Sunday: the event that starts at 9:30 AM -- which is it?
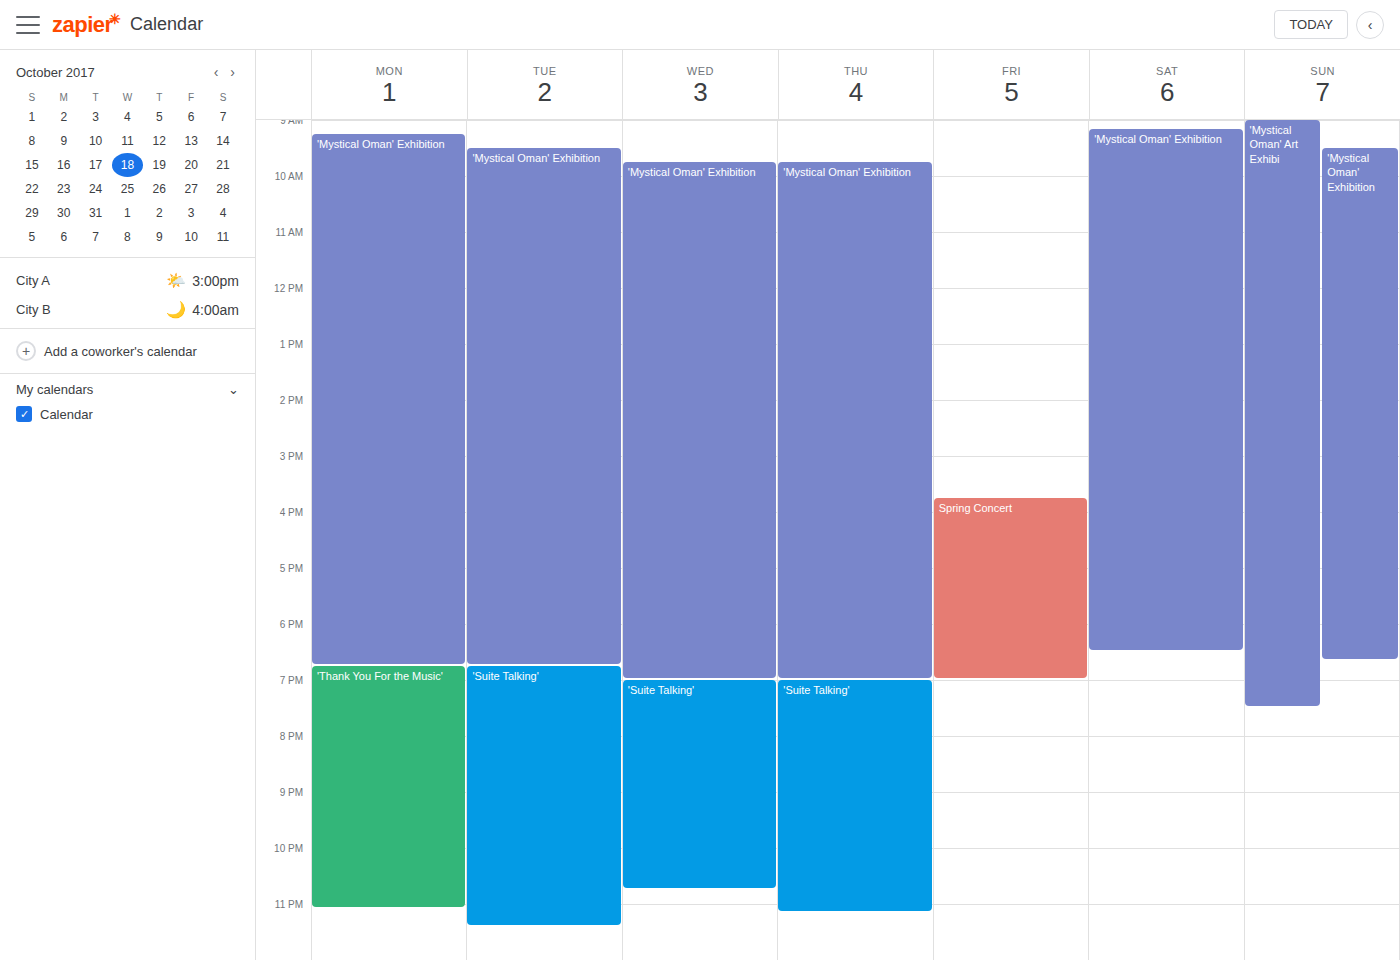
"'Mystical Oman' Exhibition"